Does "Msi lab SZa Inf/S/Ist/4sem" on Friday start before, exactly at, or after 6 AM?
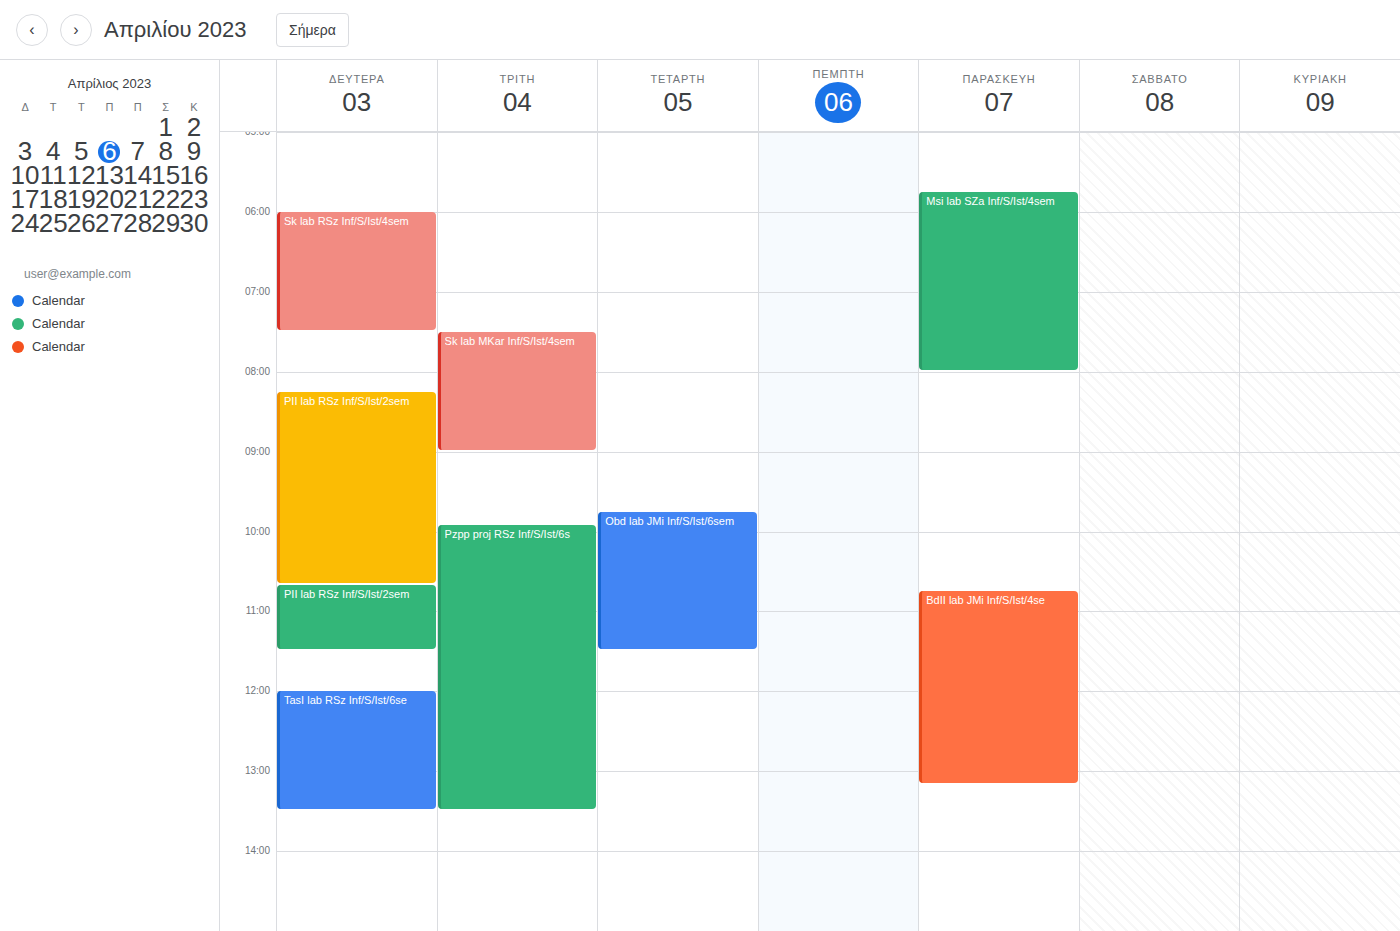
5:45 AM -- before 6 AM, 15 minutes above the 6 AM line.